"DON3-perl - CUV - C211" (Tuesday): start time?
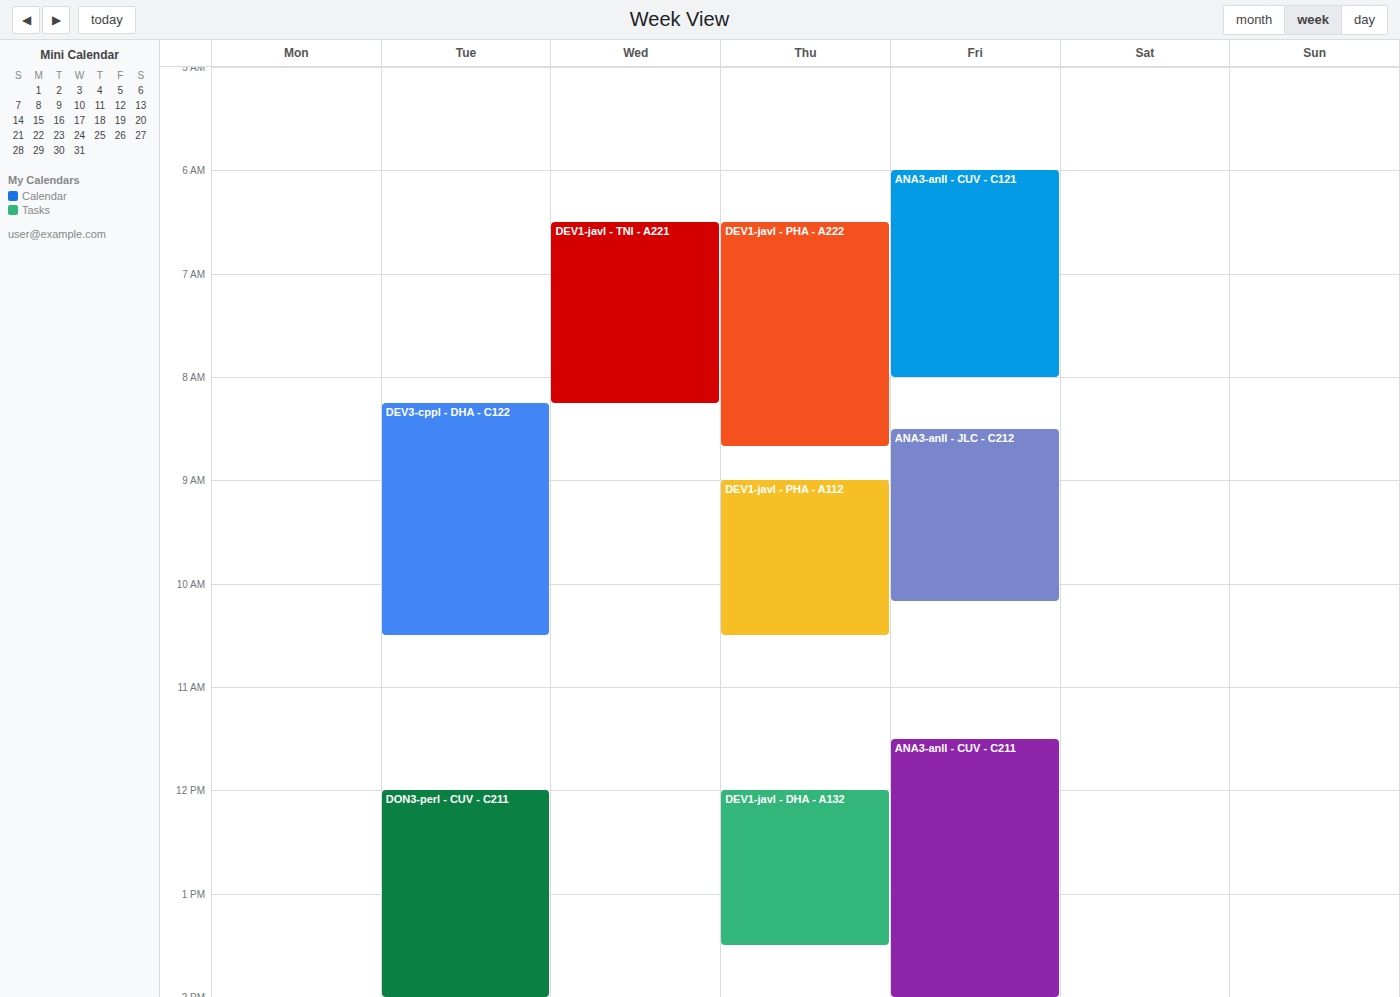
12:00 PM